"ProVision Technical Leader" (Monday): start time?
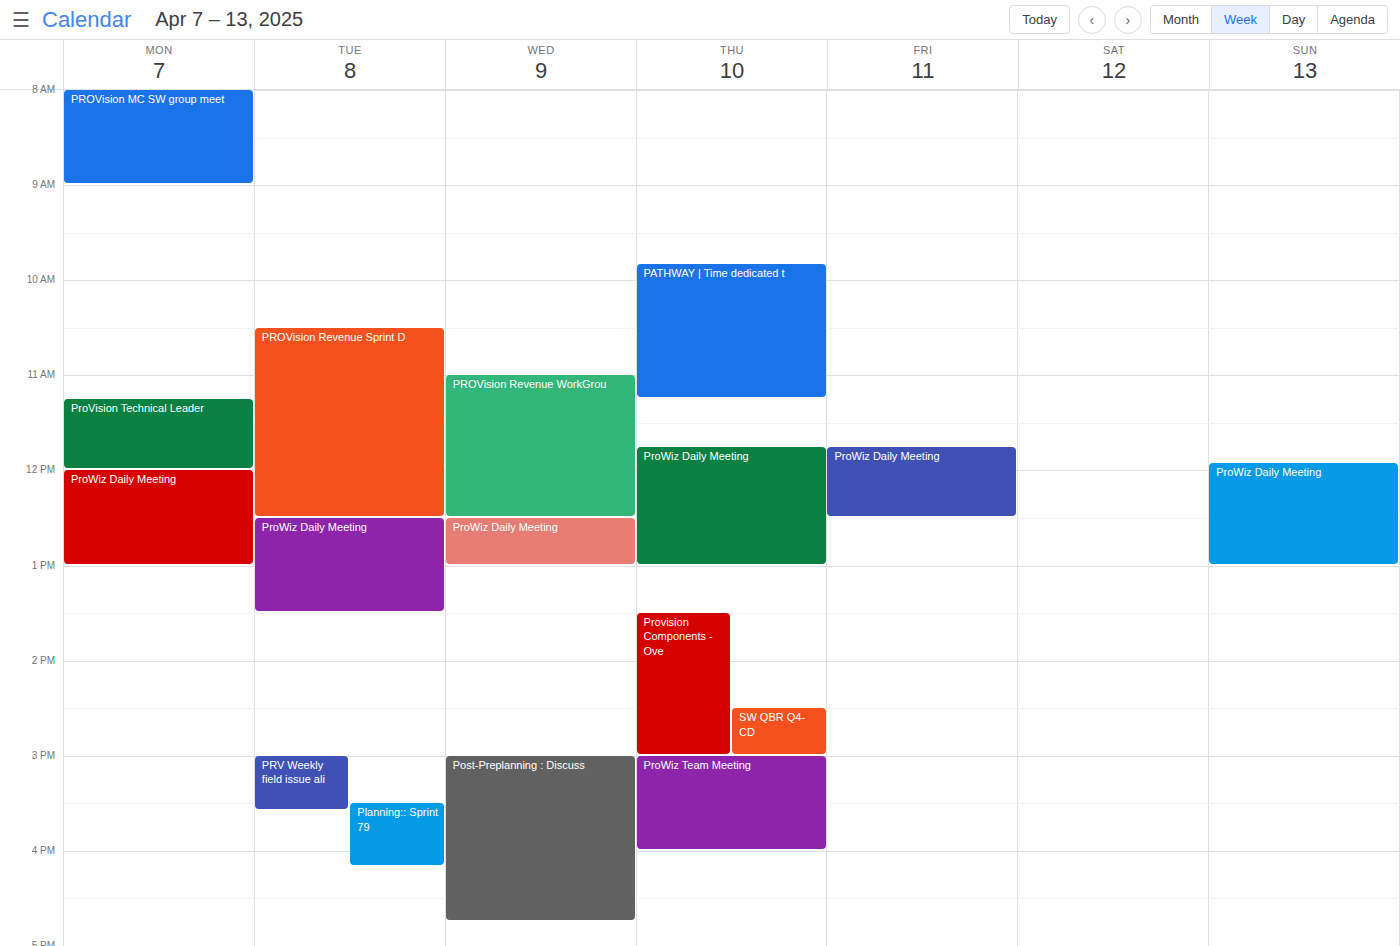
11:15 AM